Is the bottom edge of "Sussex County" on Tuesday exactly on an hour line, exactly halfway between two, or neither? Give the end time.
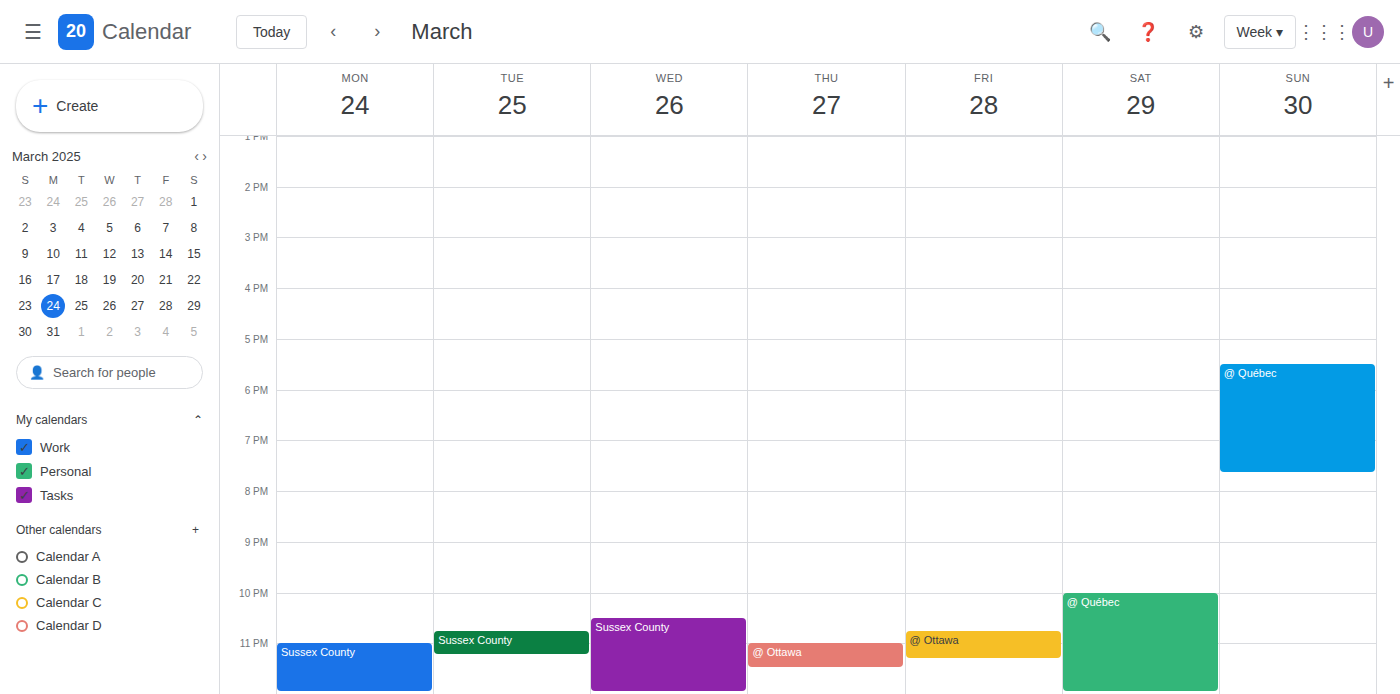
11:15 PM -- neither: a quarter of the way from the 11 PM line to the 12 AM line.